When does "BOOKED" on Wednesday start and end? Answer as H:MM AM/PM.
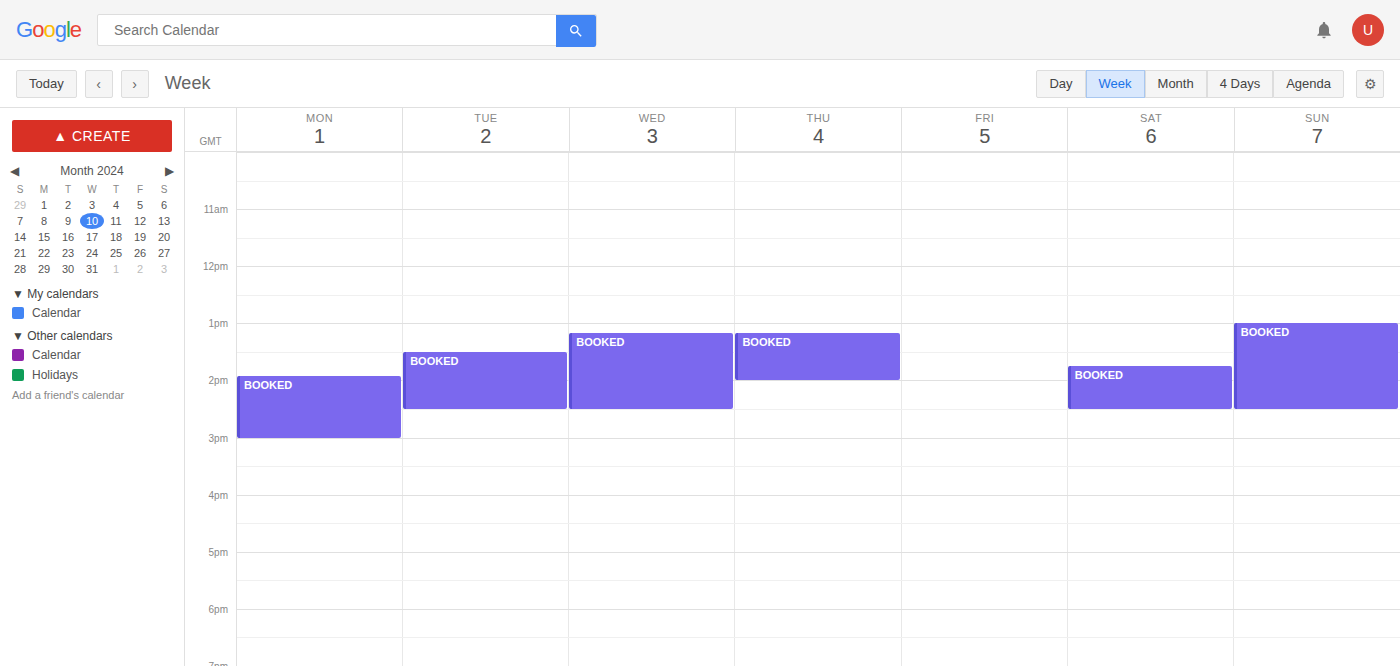
1:10 PM to 2:30 PM